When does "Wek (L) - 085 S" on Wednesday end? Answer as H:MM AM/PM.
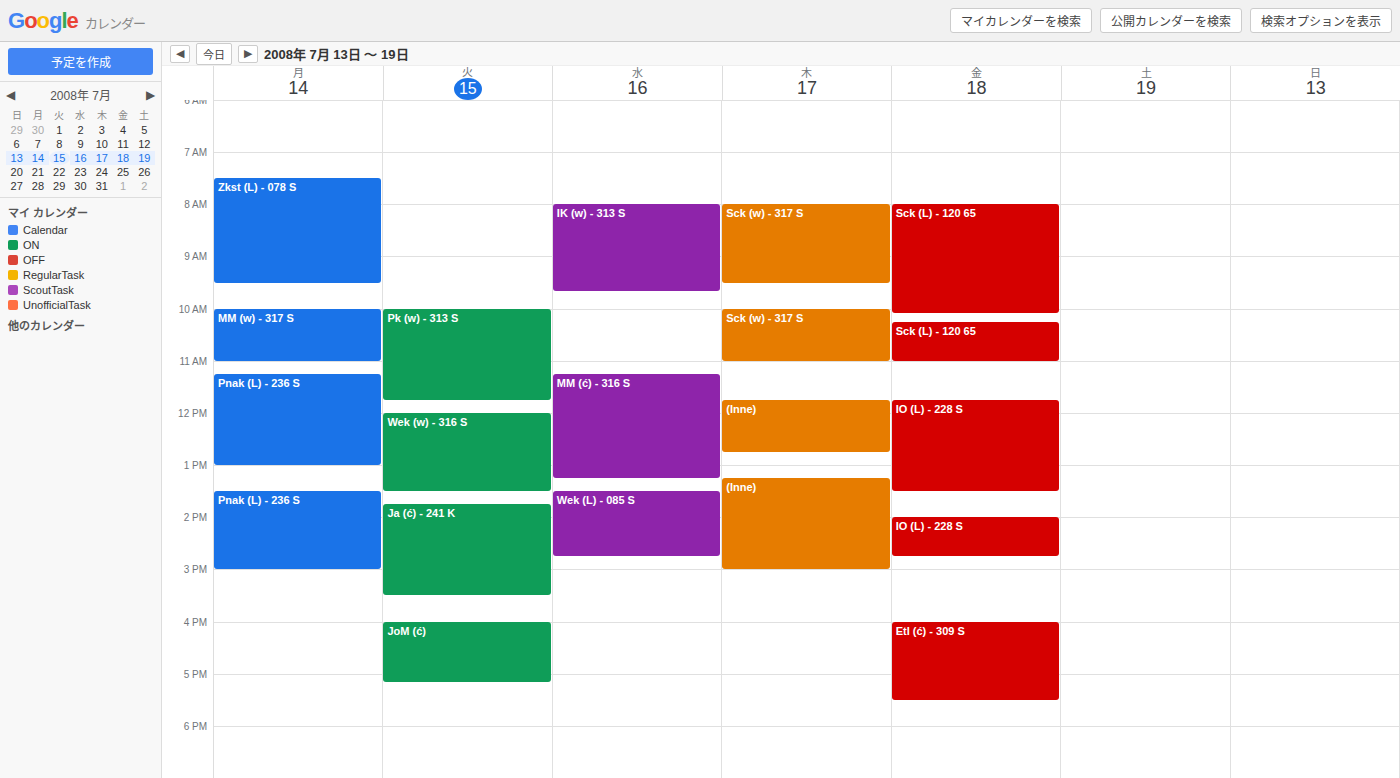
2:45 PM